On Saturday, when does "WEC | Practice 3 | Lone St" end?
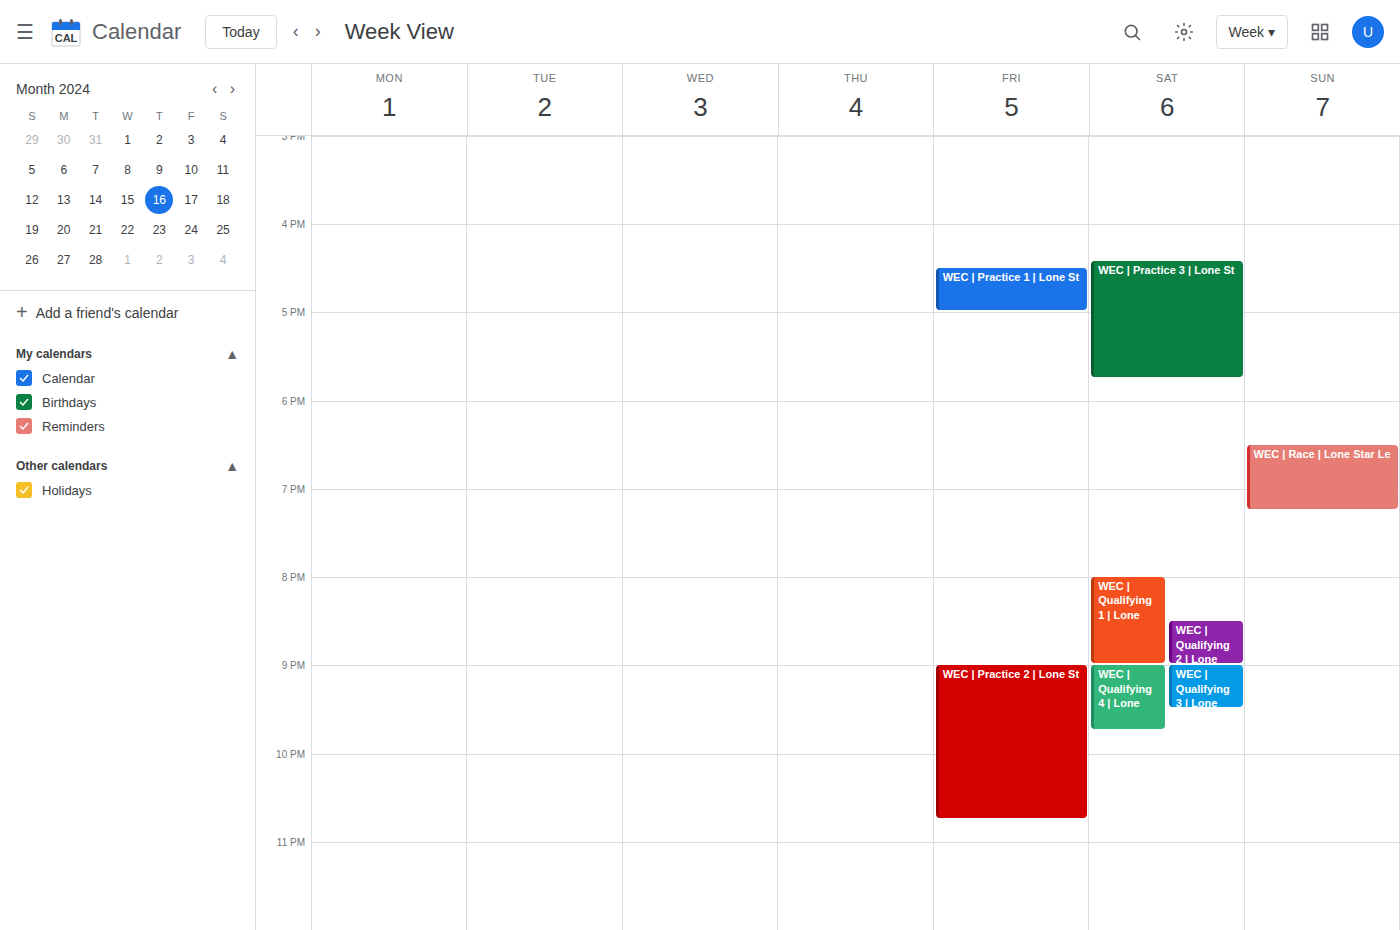
5:45 PM